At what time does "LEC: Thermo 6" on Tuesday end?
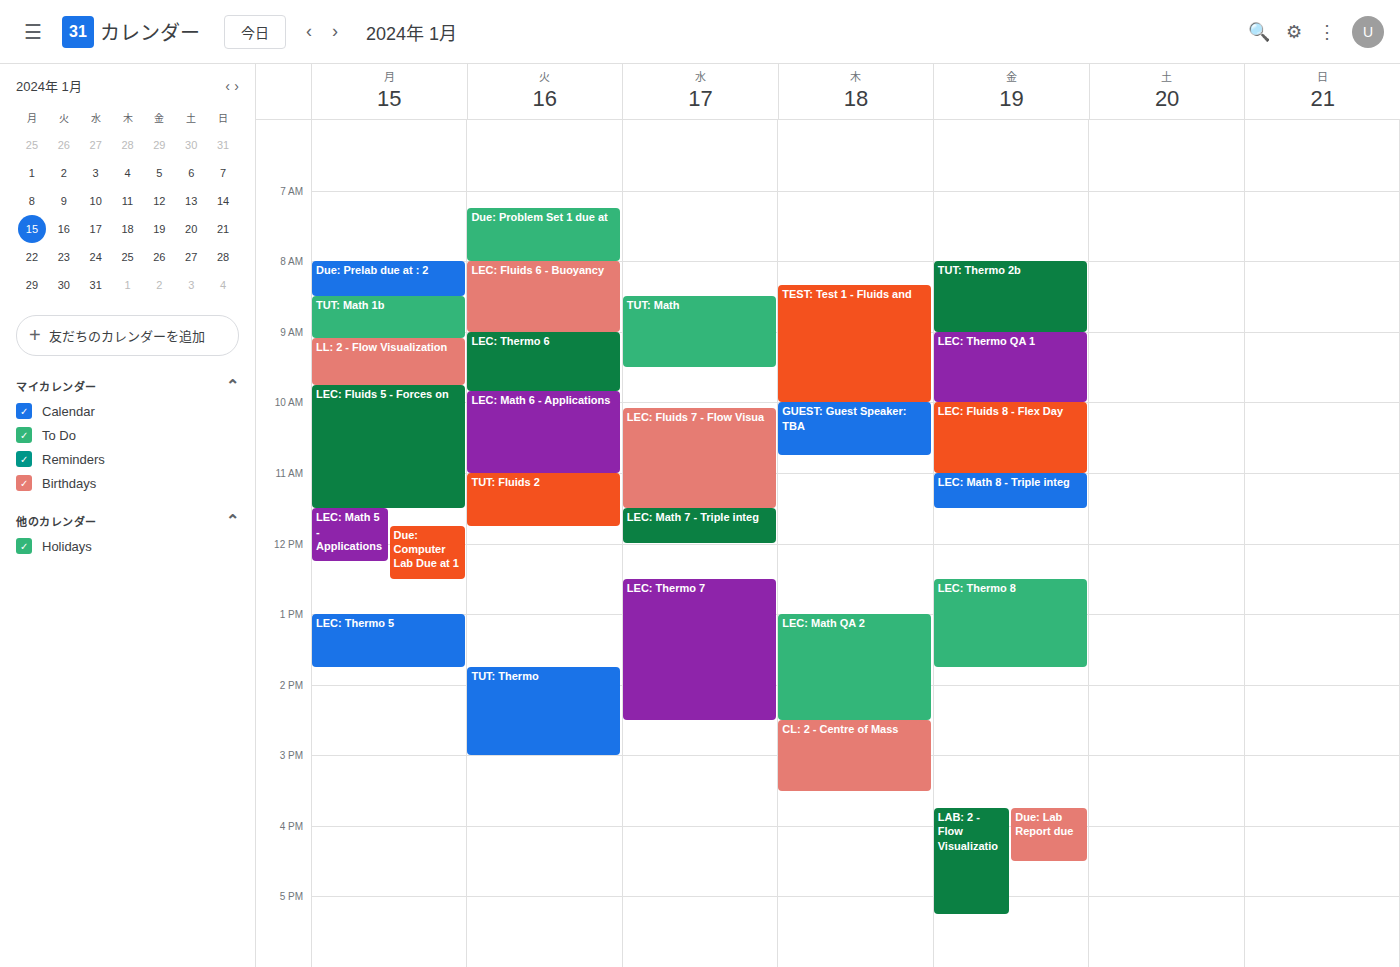
9:50 AM